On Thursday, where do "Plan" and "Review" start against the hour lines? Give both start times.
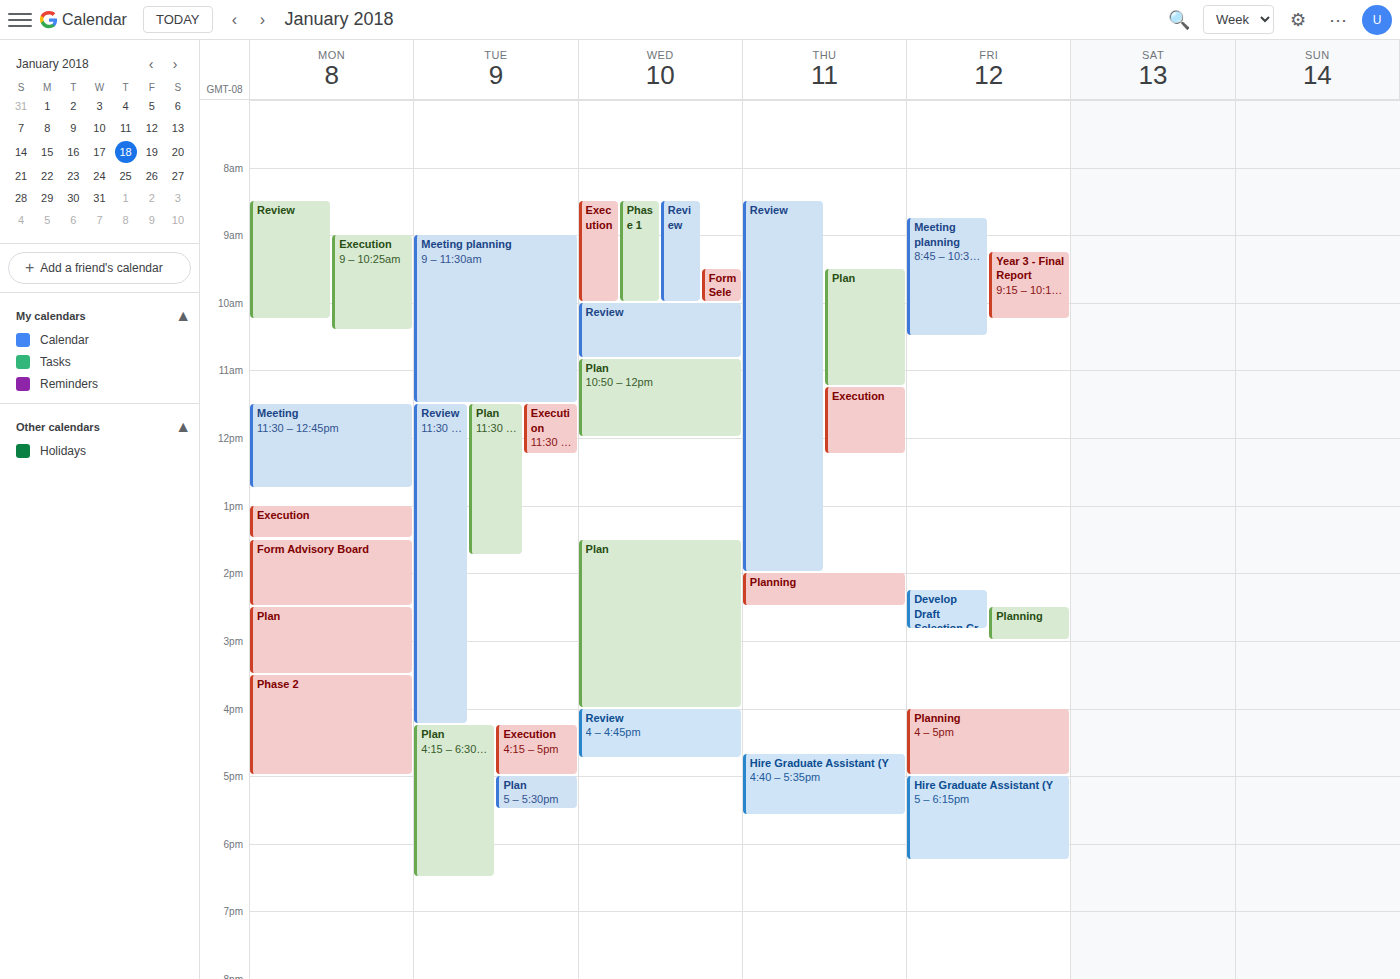
"Plan": 9:30 AM, halfway between the 9 AM and 10 AM lines. "Review": 8:30 AM, halfway between the 8 AM and 9 AM lines.